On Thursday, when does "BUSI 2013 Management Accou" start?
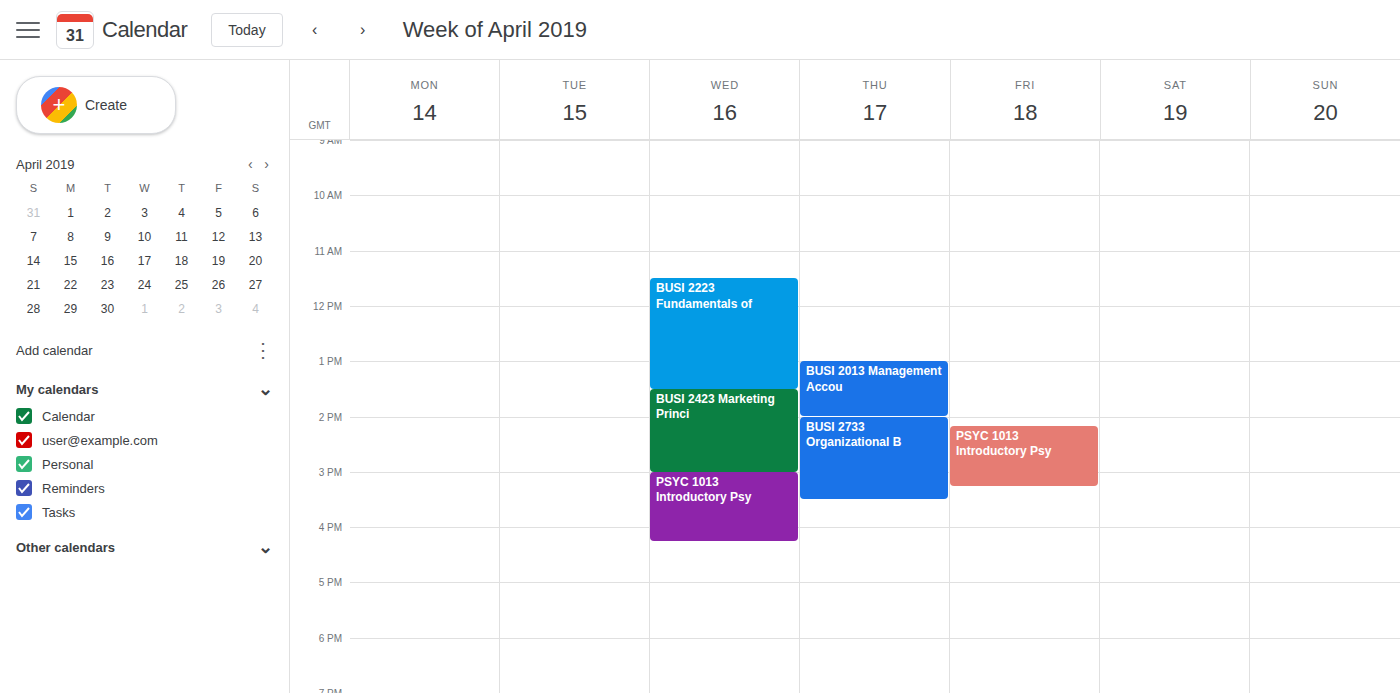
1:00 PM